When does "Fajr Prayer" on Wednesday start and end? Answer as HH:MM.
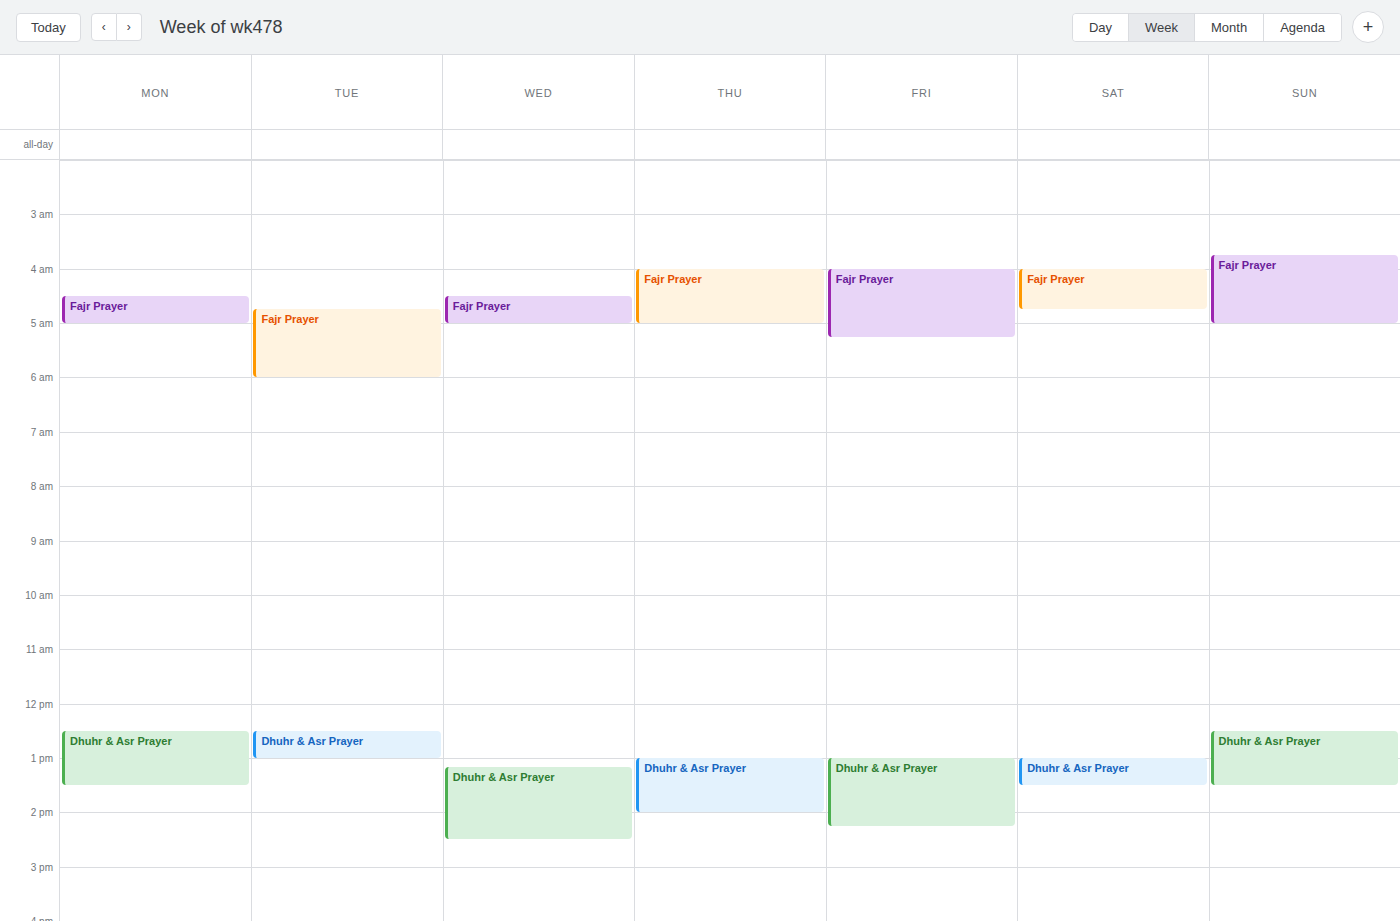
04:30 to 05:00